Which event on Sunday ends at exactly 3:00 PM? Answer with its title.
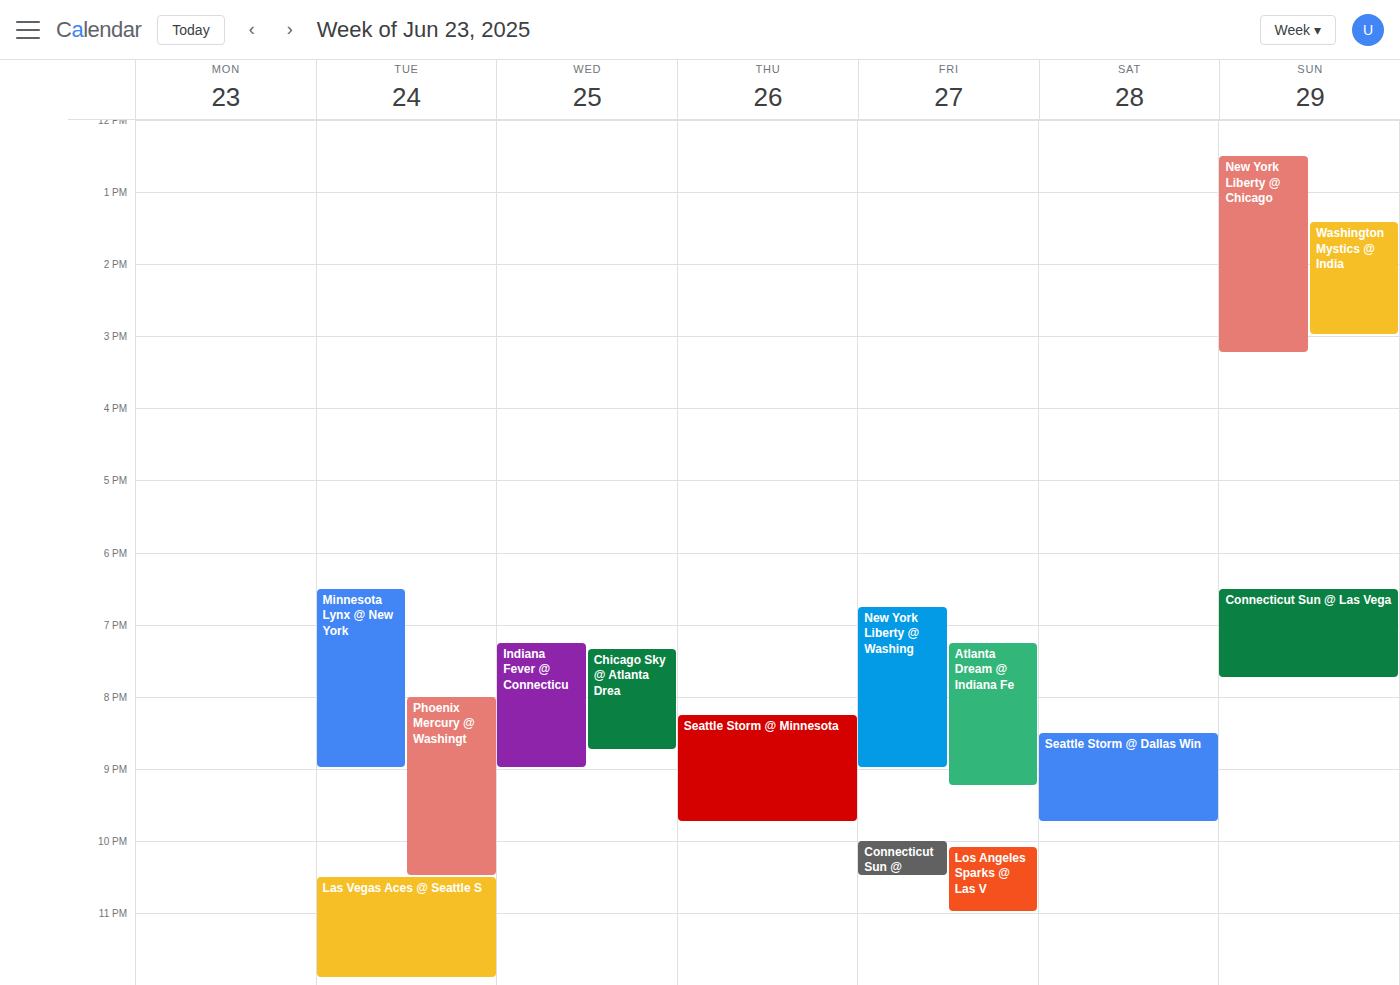
"Washington Mystics @ India"